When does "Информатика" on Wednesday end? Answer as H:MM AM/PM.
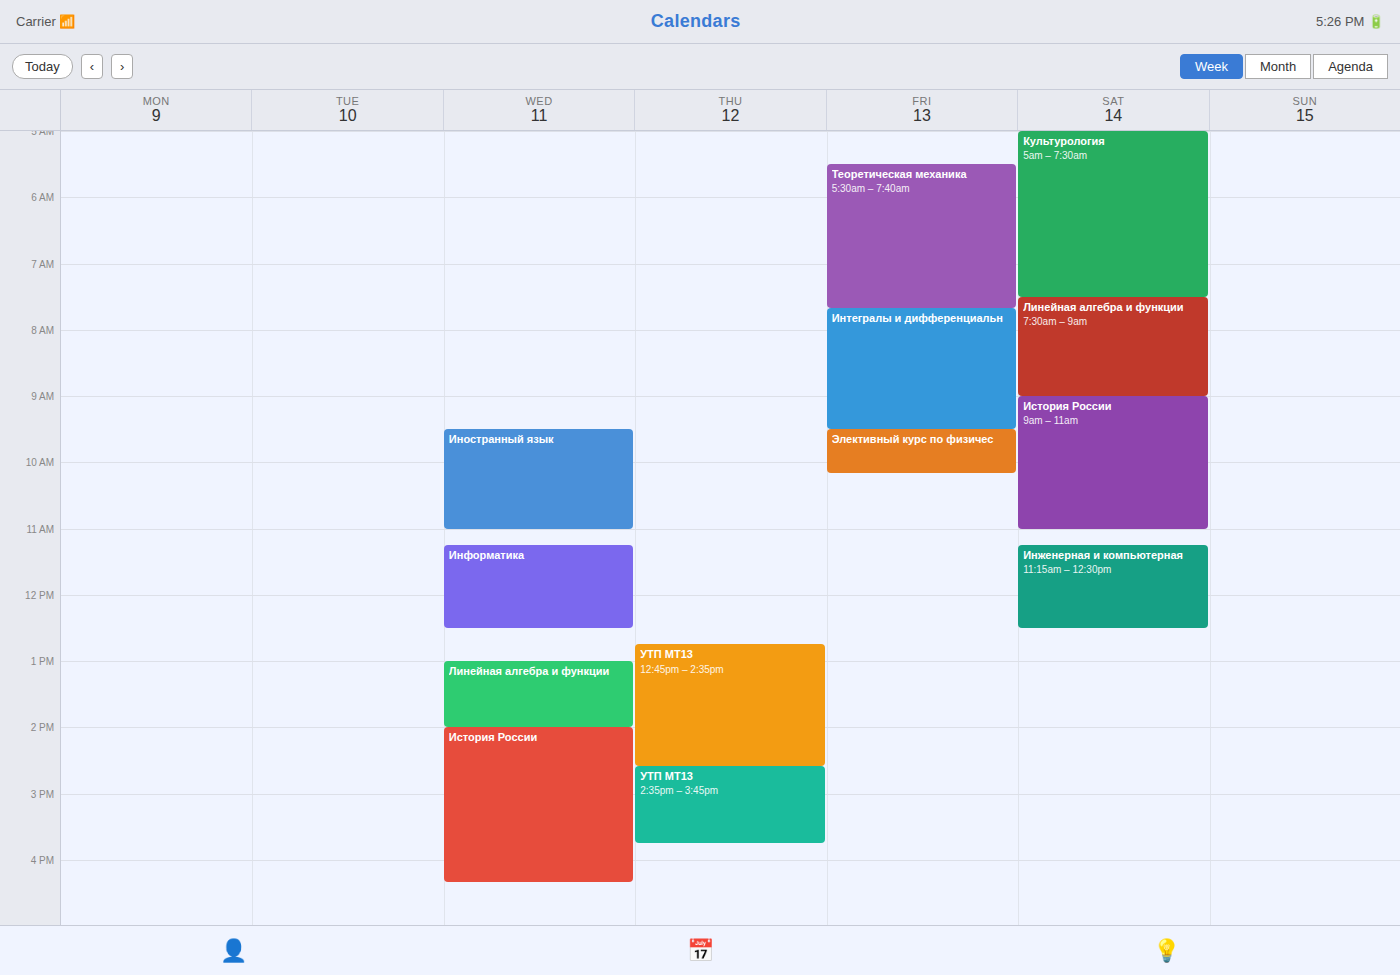
12:30 PM